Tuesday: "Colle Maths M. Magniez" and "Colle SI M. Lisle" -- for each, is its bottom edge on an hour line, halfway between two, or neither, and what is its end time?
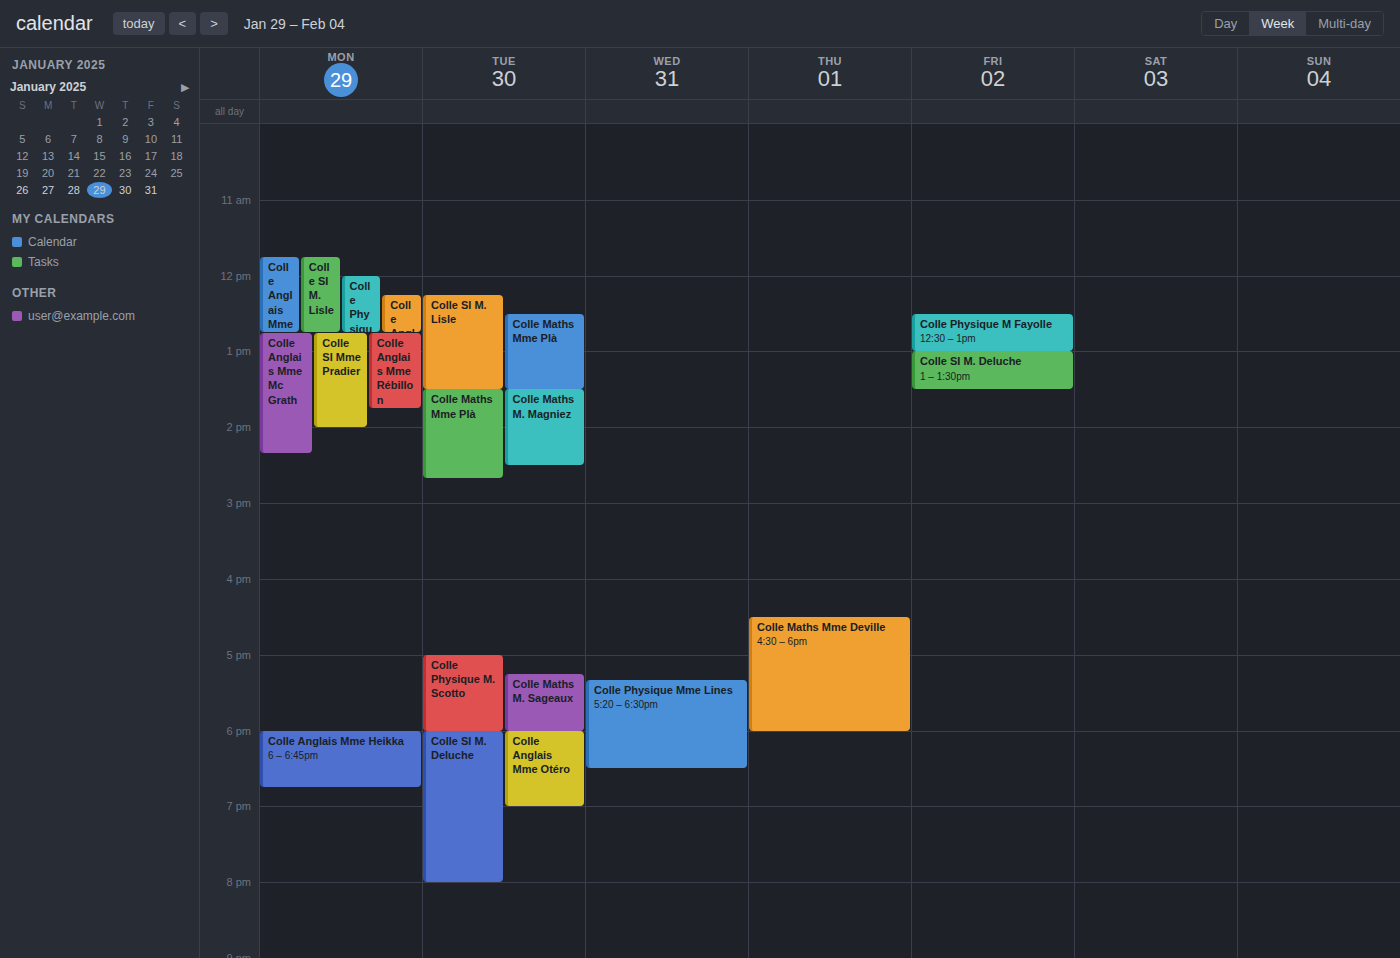
"Colle Maths M. Magniez": 2:30 PM, halfway between the 2 PM and 3 PM lines. "Colle SI M. Lisle": 1:30 PM, halfway between the 1 PM and 2 PM lines.